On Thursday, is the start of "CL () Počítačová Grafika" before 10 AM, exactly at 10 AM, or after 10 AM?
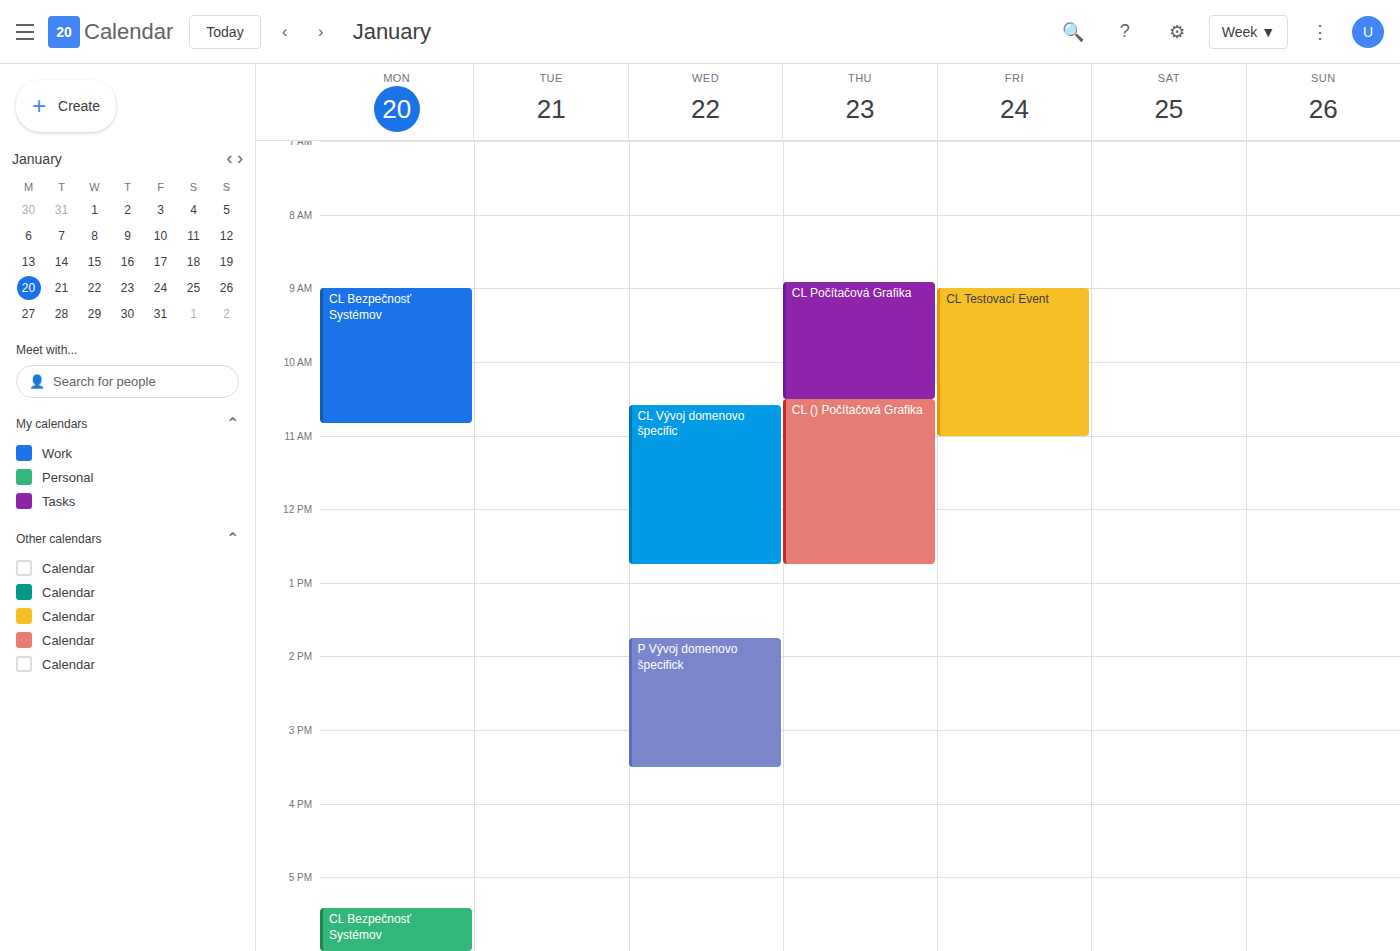
10:30 AM -- after 10 AM, 30 minutes below the 10 AM line.